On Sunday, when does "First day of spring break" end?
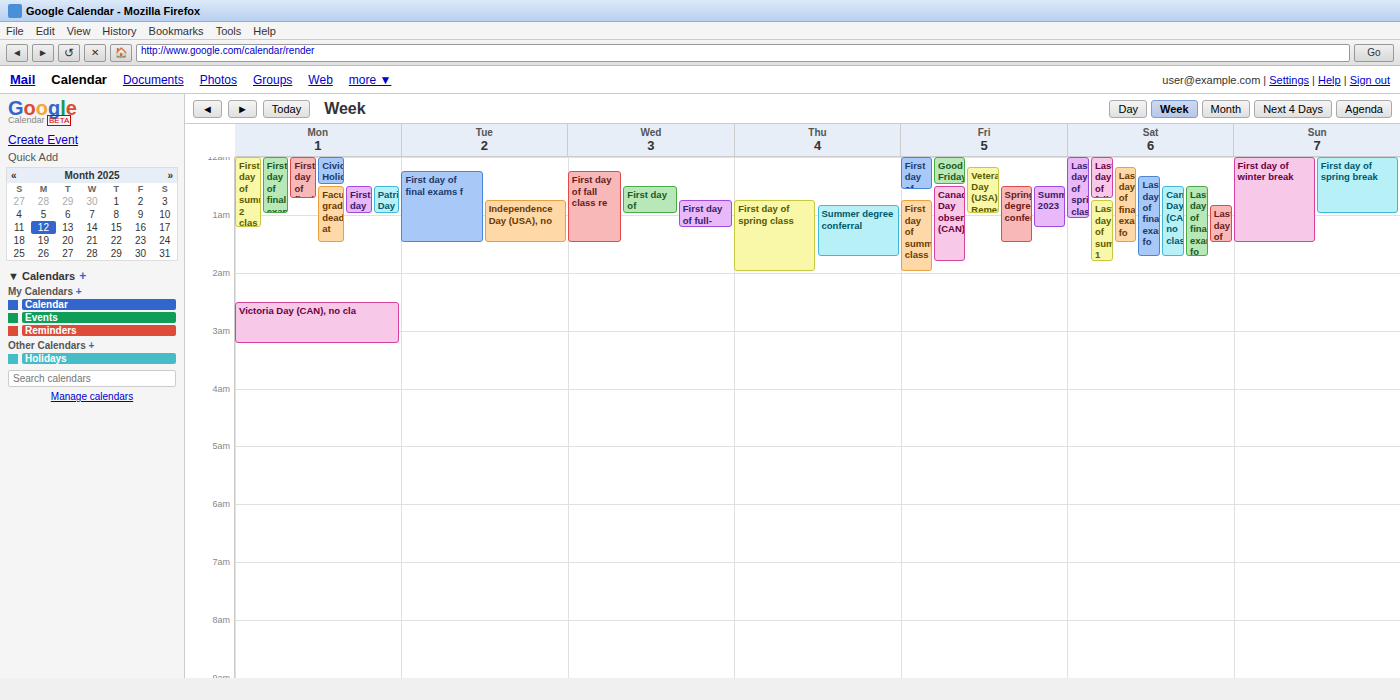
1:00 AM